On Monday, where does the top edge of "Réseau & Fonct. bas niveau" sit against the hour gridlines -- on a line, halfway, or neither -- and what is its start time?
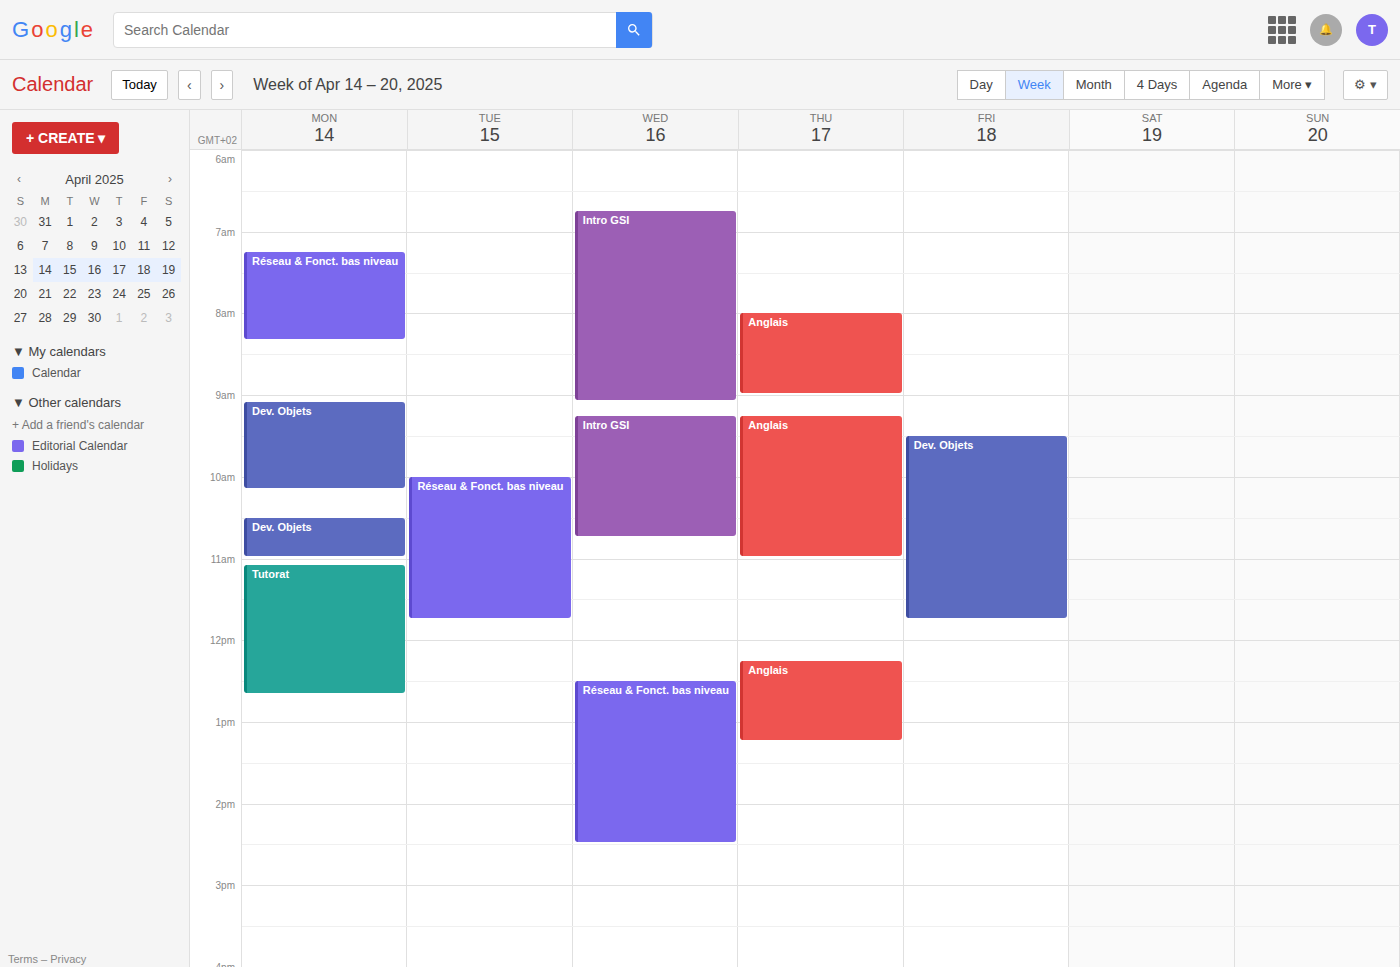
7:15 AM -- neither: a quarter of the way from the 7 AM line to the 8 AM line.